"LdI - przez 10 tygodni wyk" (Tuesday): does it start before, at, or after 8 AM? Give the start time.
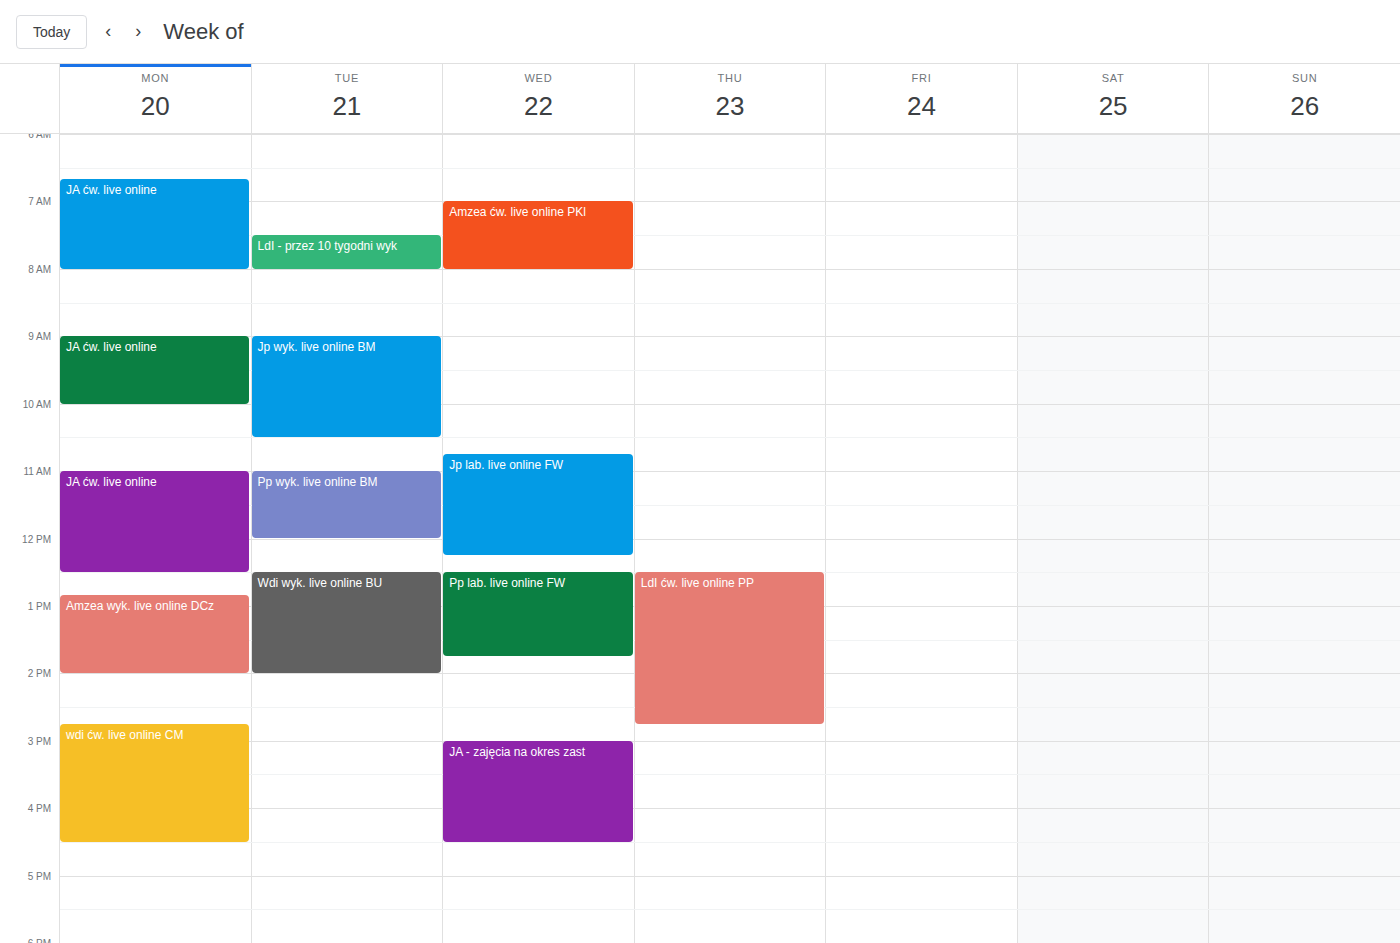
7:30 AM -- before 8 AM, 30 minutes above the 8 AM line.